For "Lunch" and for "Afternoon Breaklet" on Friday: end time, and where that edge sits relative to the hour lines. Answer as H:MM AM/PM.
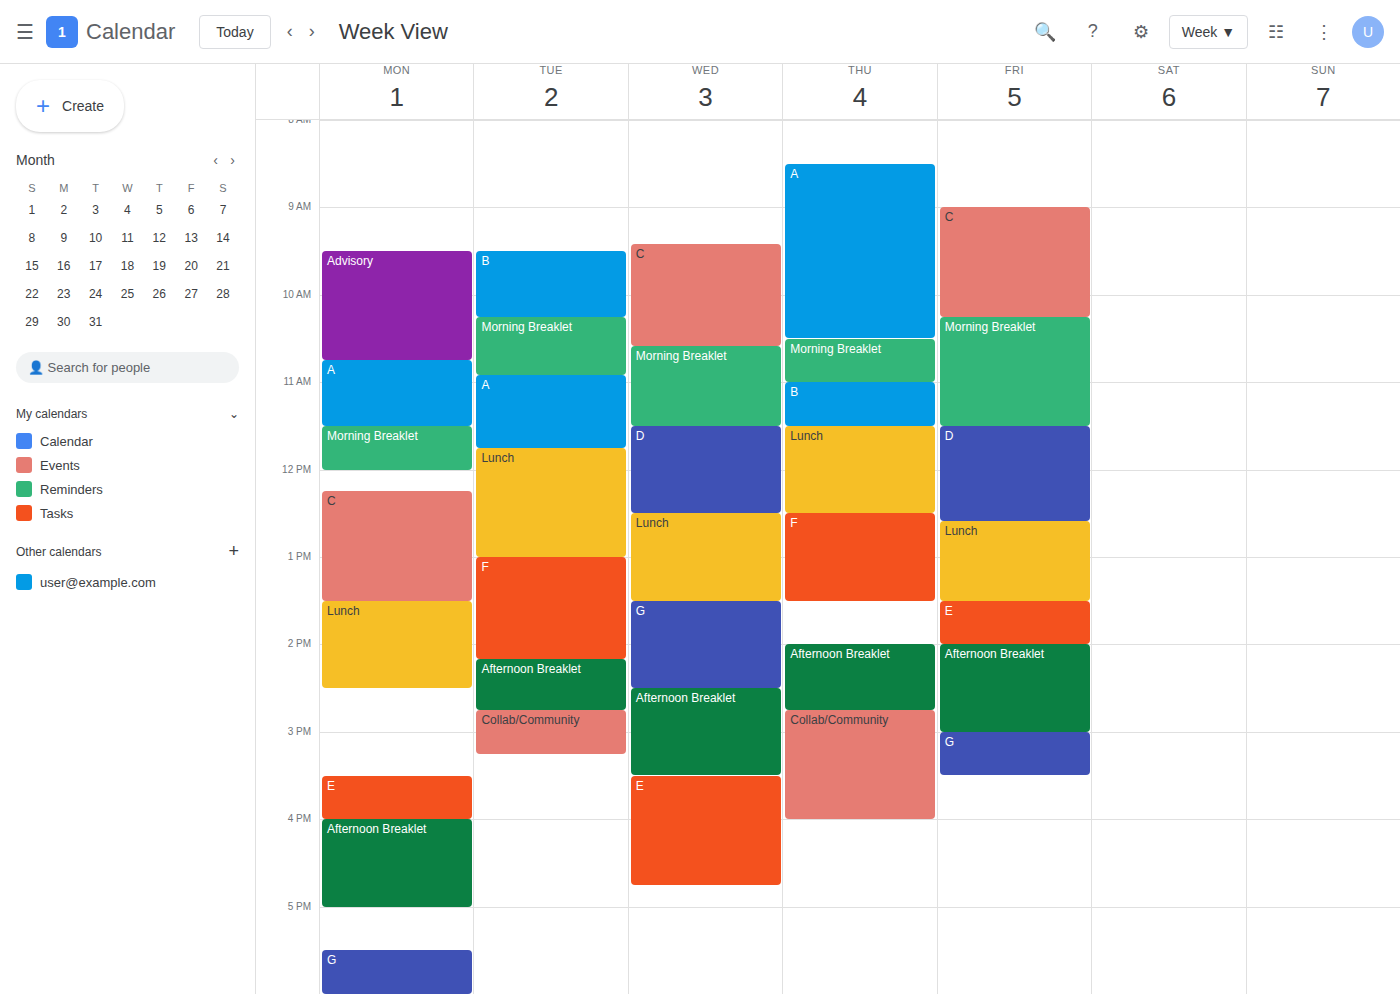
"Lunch": 1:30 PM, halfway between the 1 PM and 2 PM lines. "Afternoon Breaklet": 3:00 PM, exactly on the 3 PM line.